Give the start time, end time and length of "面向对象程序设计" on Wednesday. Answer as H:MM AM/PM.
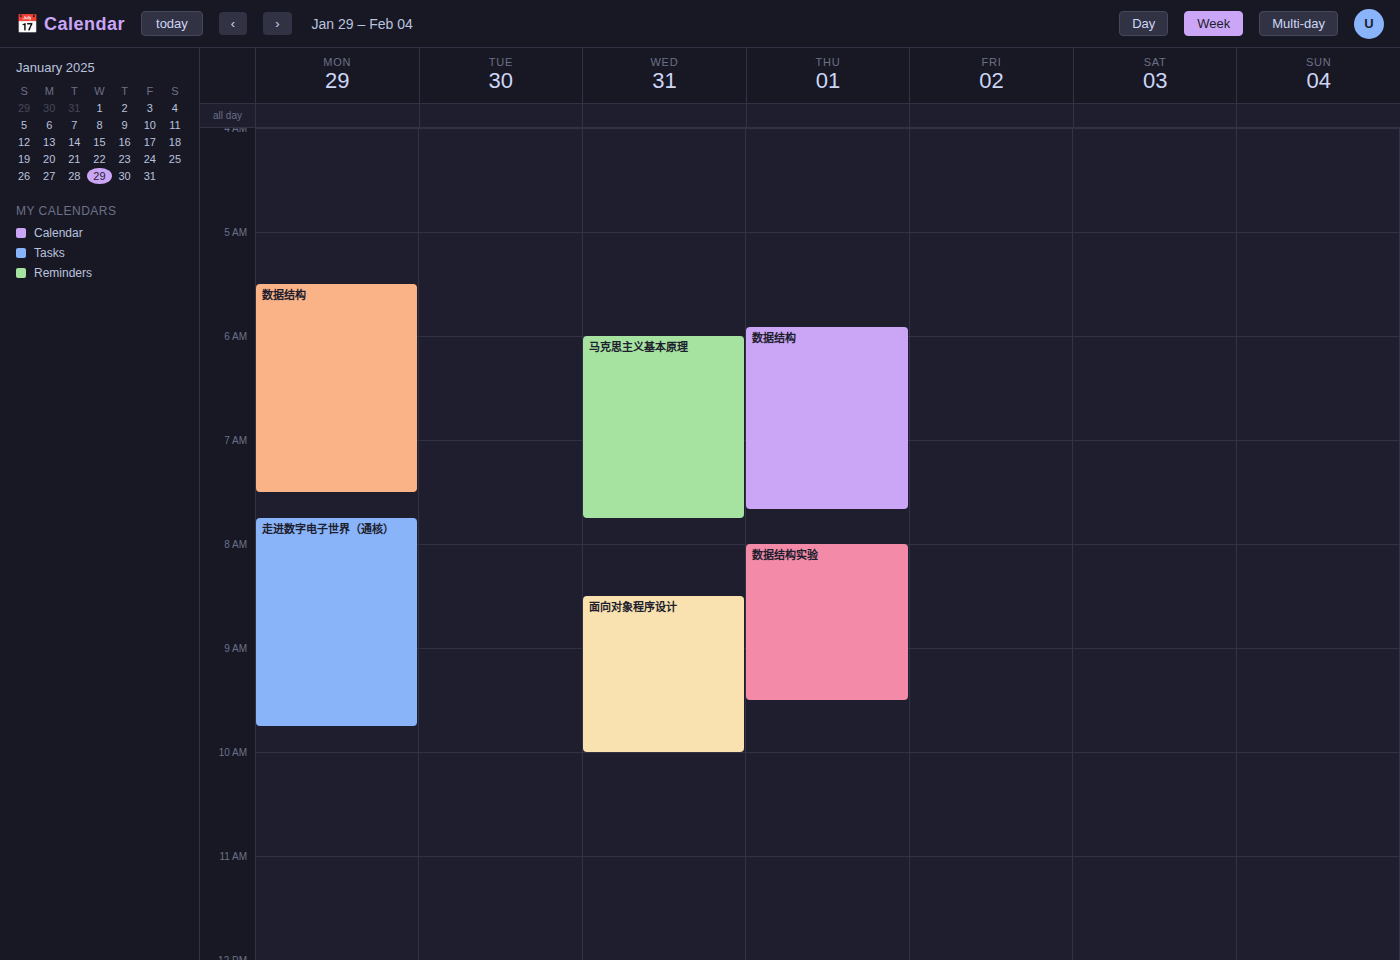
8:30 AM to 10:00 AM, 1 hour 30 minutes